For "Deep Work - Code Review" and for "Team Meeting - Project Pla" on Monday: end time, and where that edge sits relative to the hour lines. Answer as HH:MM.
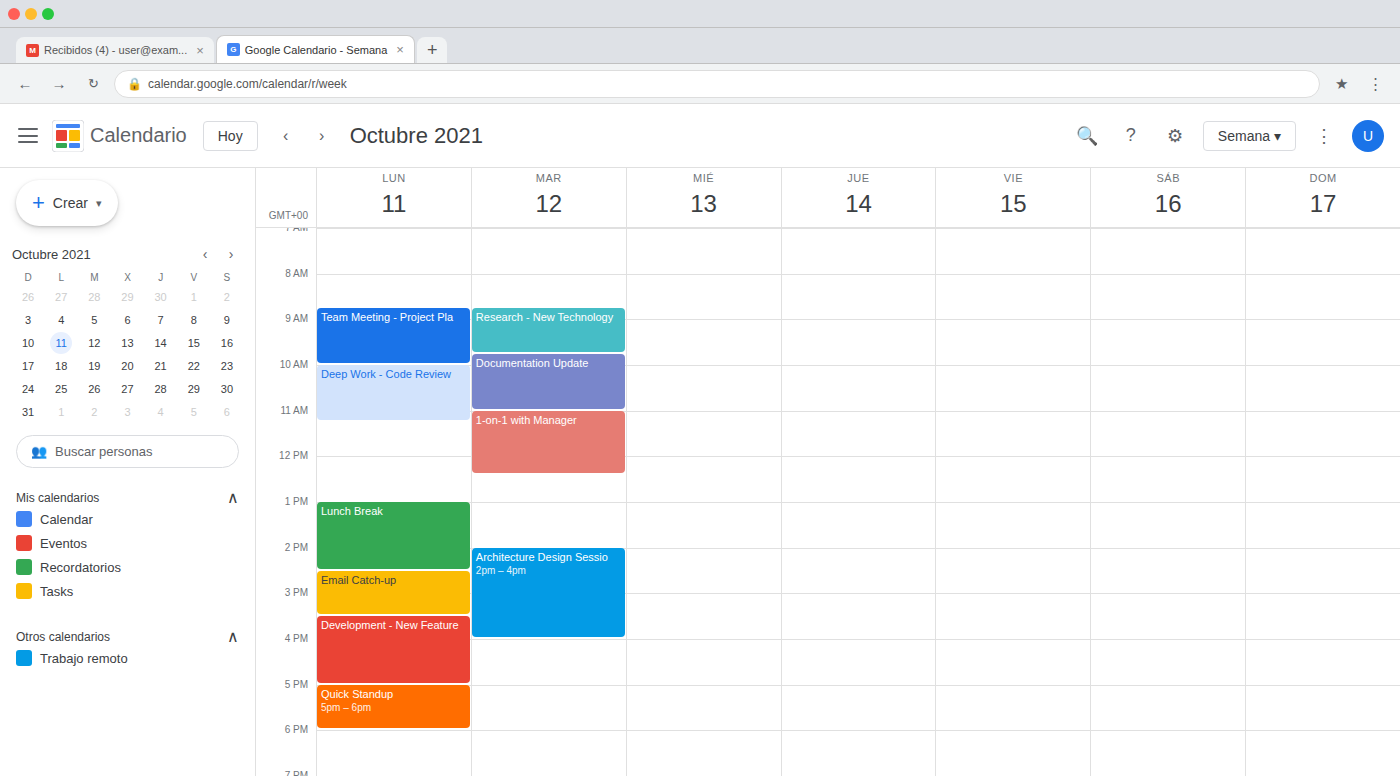
"Deep Work - Code Review": 11:15, neither: a quarter of the way from the 11:00 line to the 12:00 line. "Team Meeting - Project Pla": 10:00, exactly on the 10:00 line.